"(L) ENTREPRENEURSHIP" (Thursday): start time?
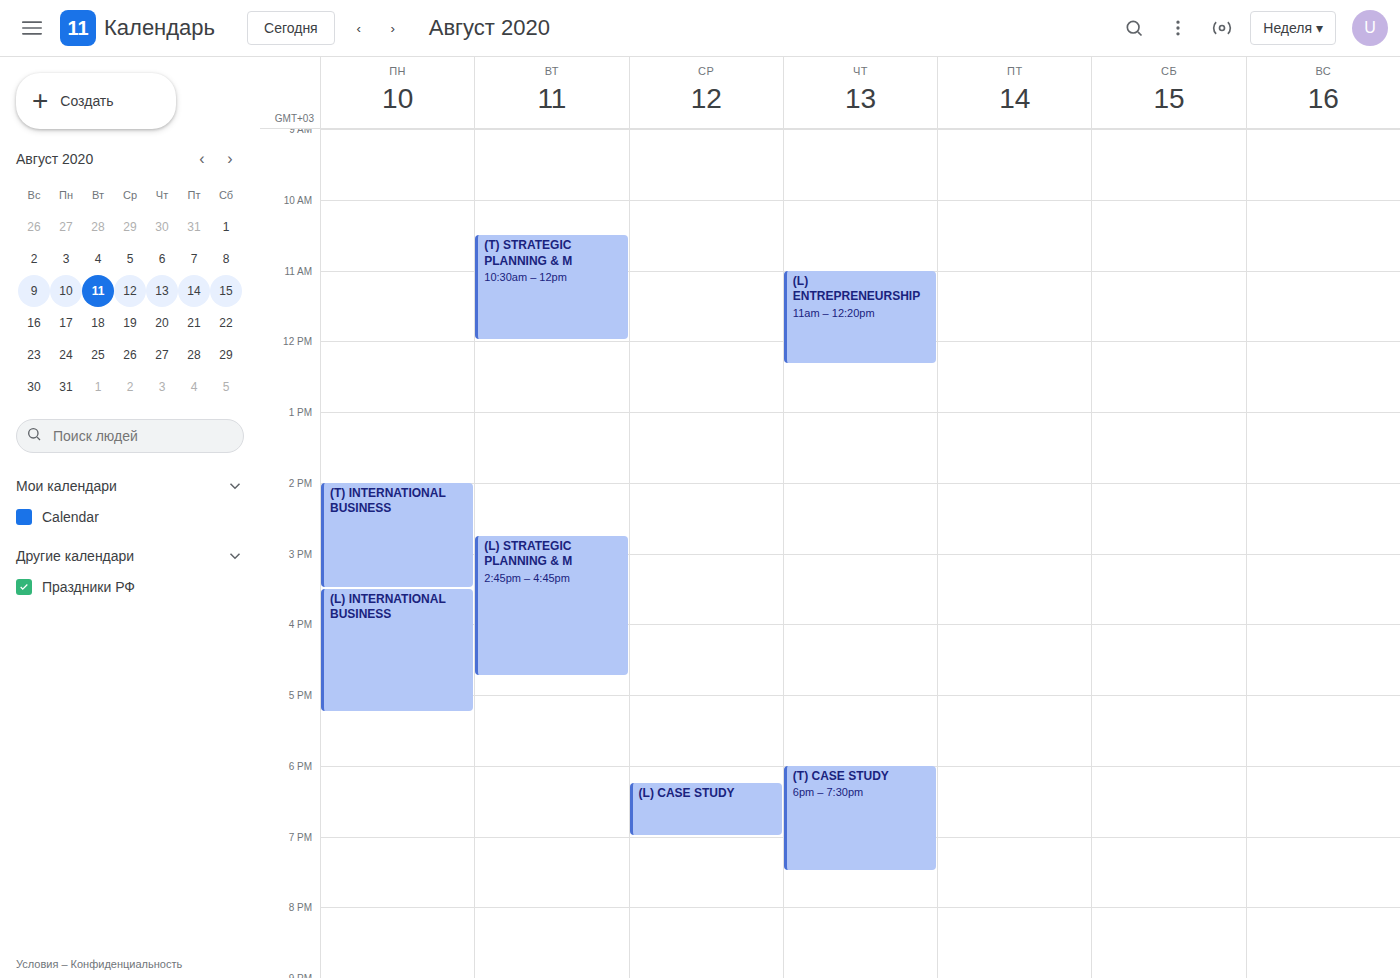
11:00